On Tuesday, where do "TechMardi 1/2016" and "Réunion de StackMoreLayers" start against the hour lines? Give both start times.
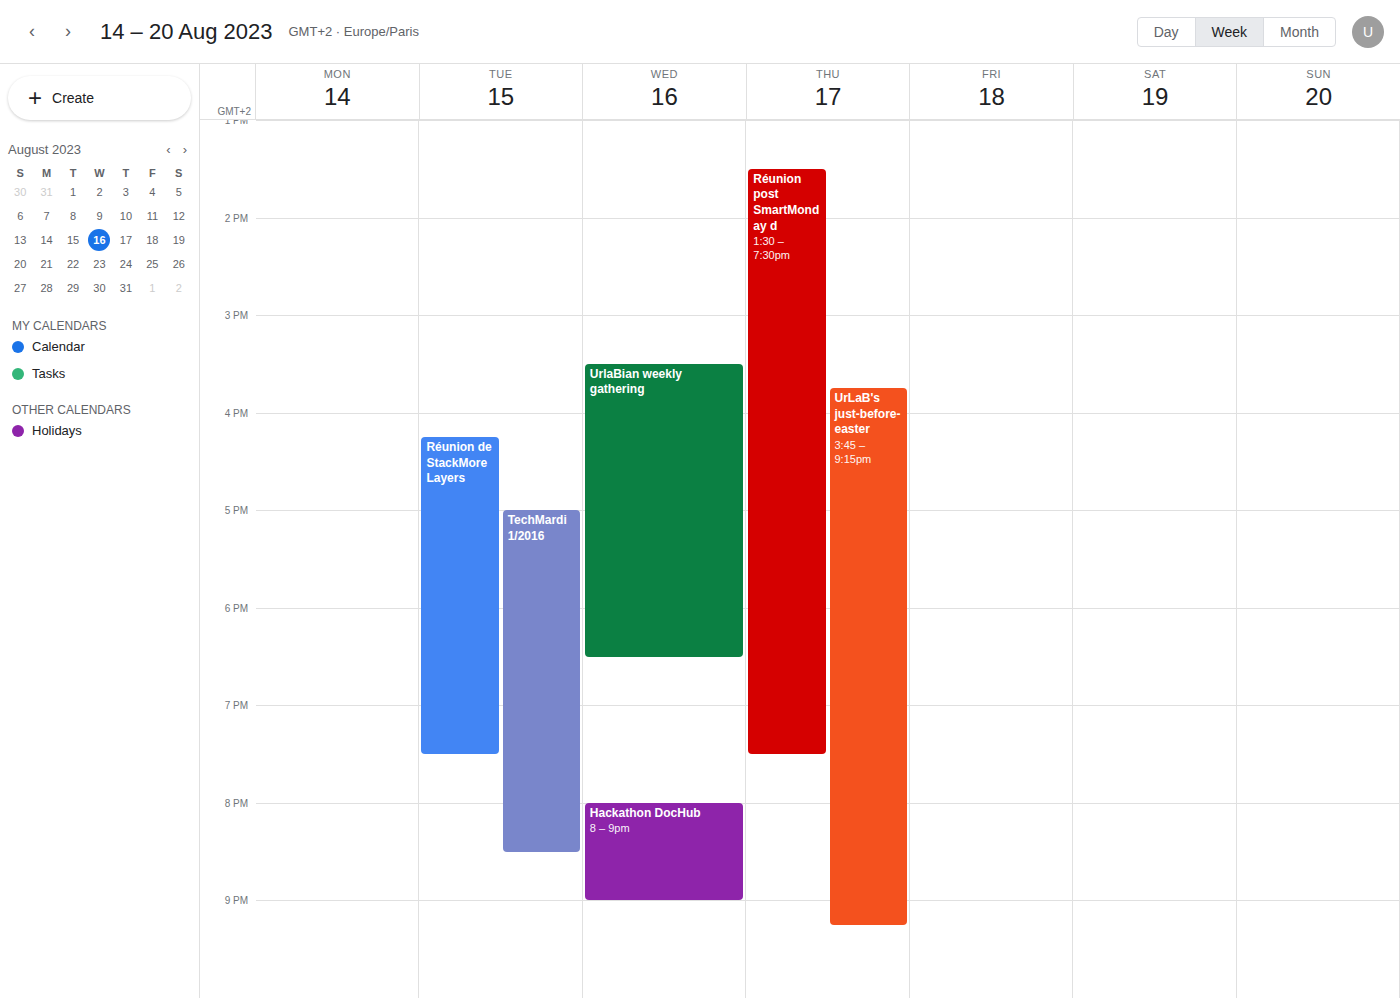
"TechMardi 1/2016": 5:00 PM, exactly on the 5 PM line. "Réunion de StackMoreLayers": 4:15 PM, neither: a quarter of the way from the 4 PM line to the 5 PM line.